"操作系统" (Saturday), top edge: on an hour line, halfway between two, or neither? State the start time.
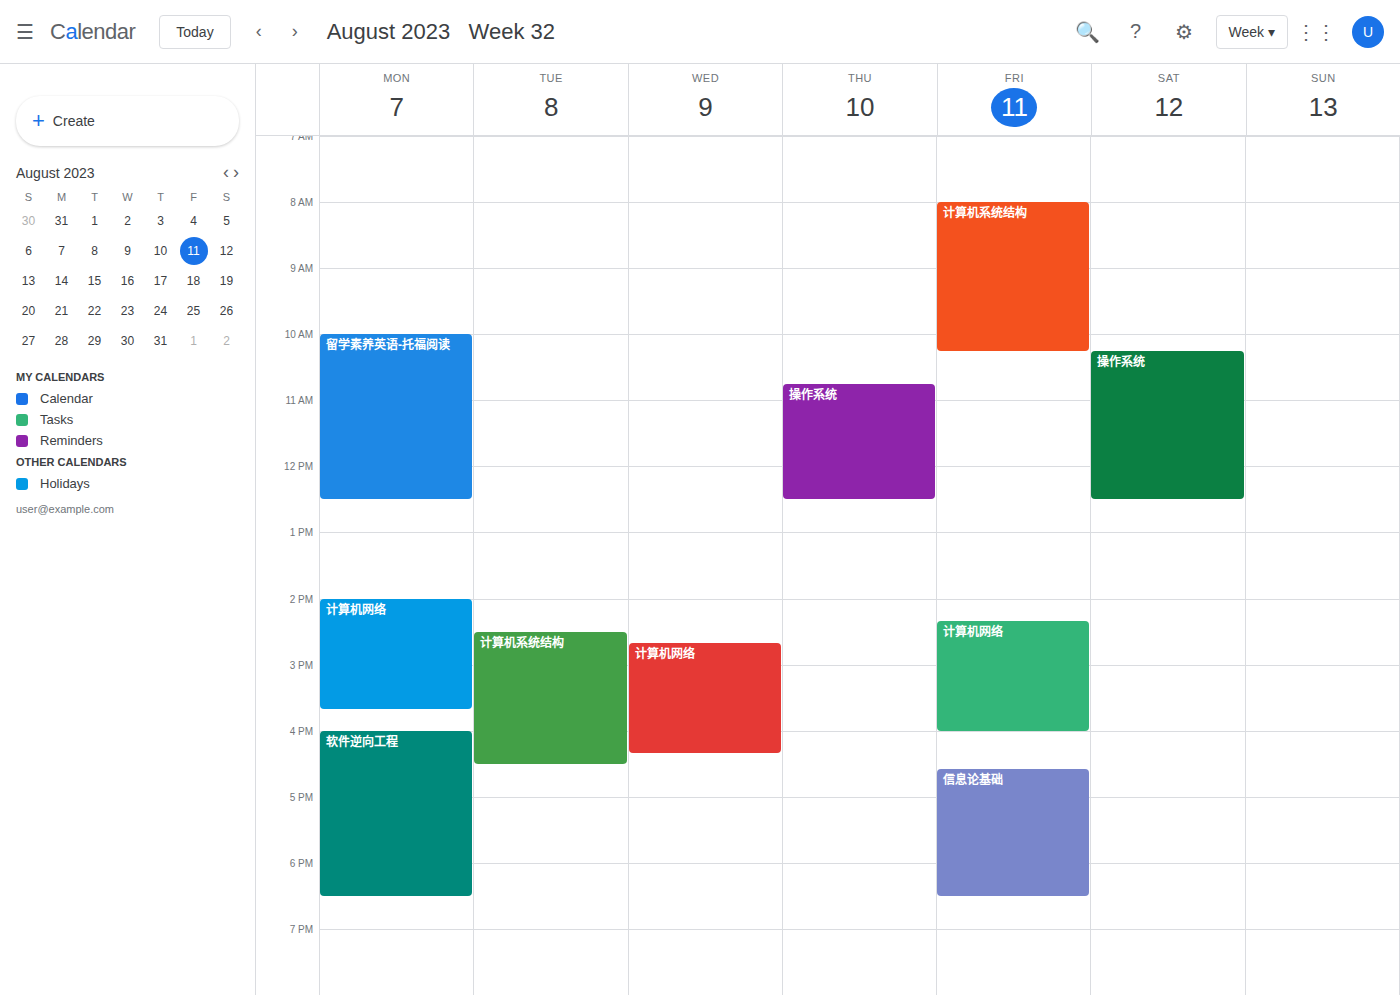
10:15 AM -- neither: a quarter of the way from the 10 AM line to the 11 AM line.